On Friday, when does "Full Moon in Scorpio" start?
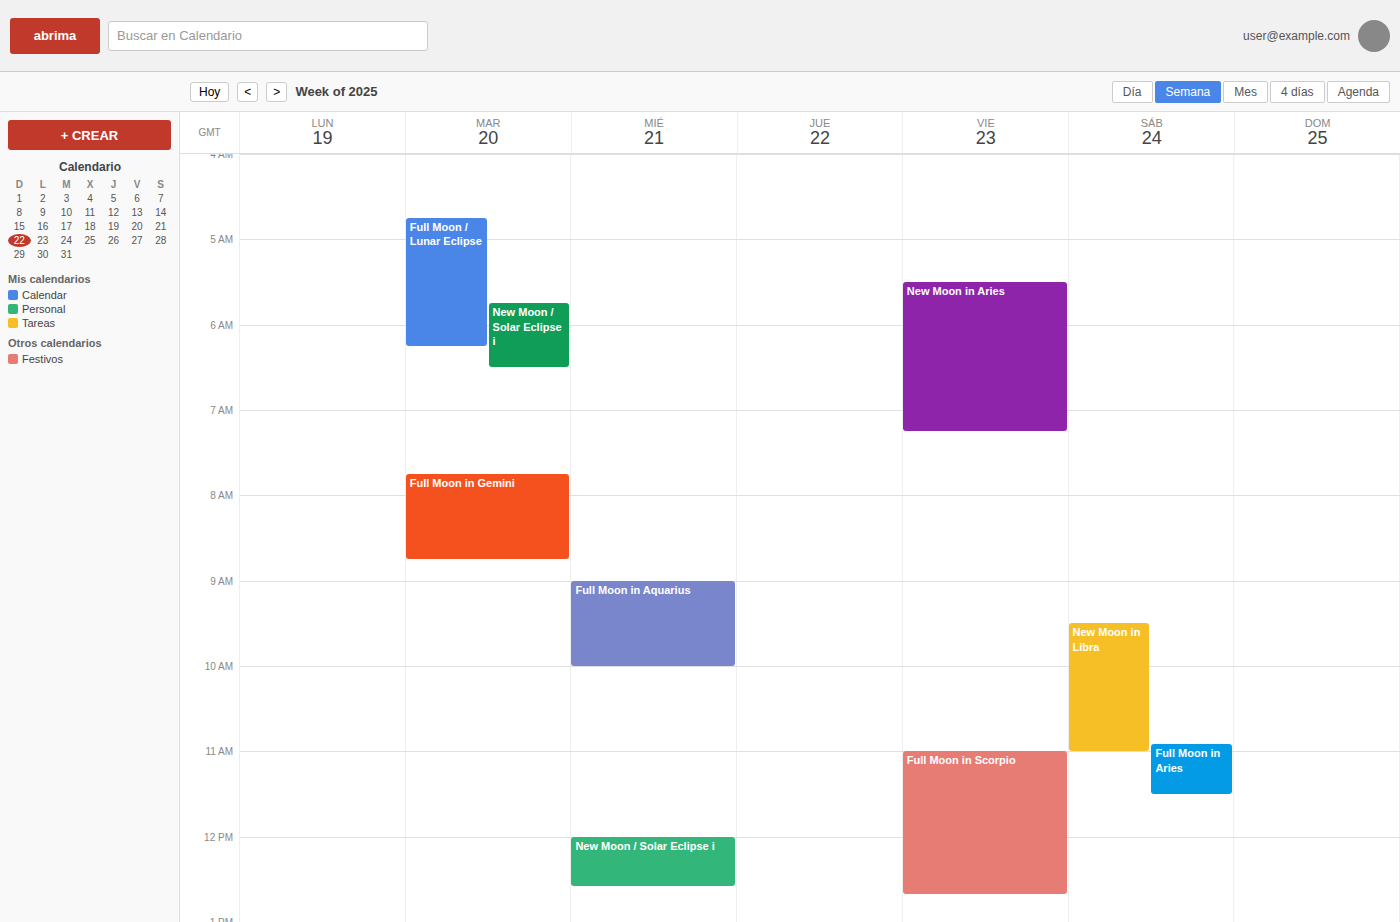
11:00 AM